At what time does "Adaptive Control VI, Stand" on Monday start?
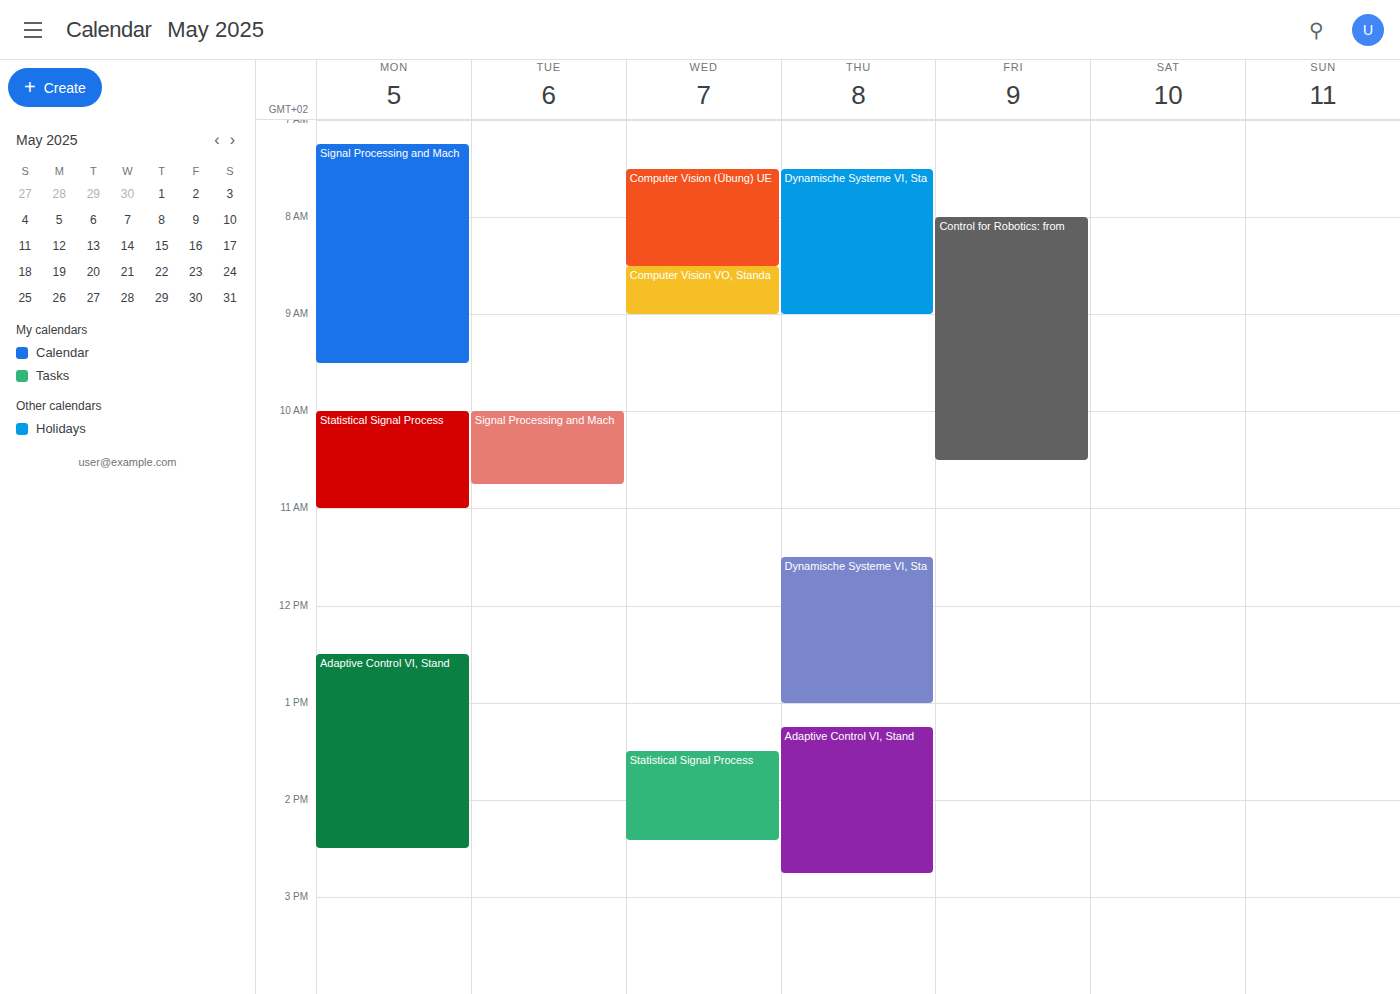
12:30